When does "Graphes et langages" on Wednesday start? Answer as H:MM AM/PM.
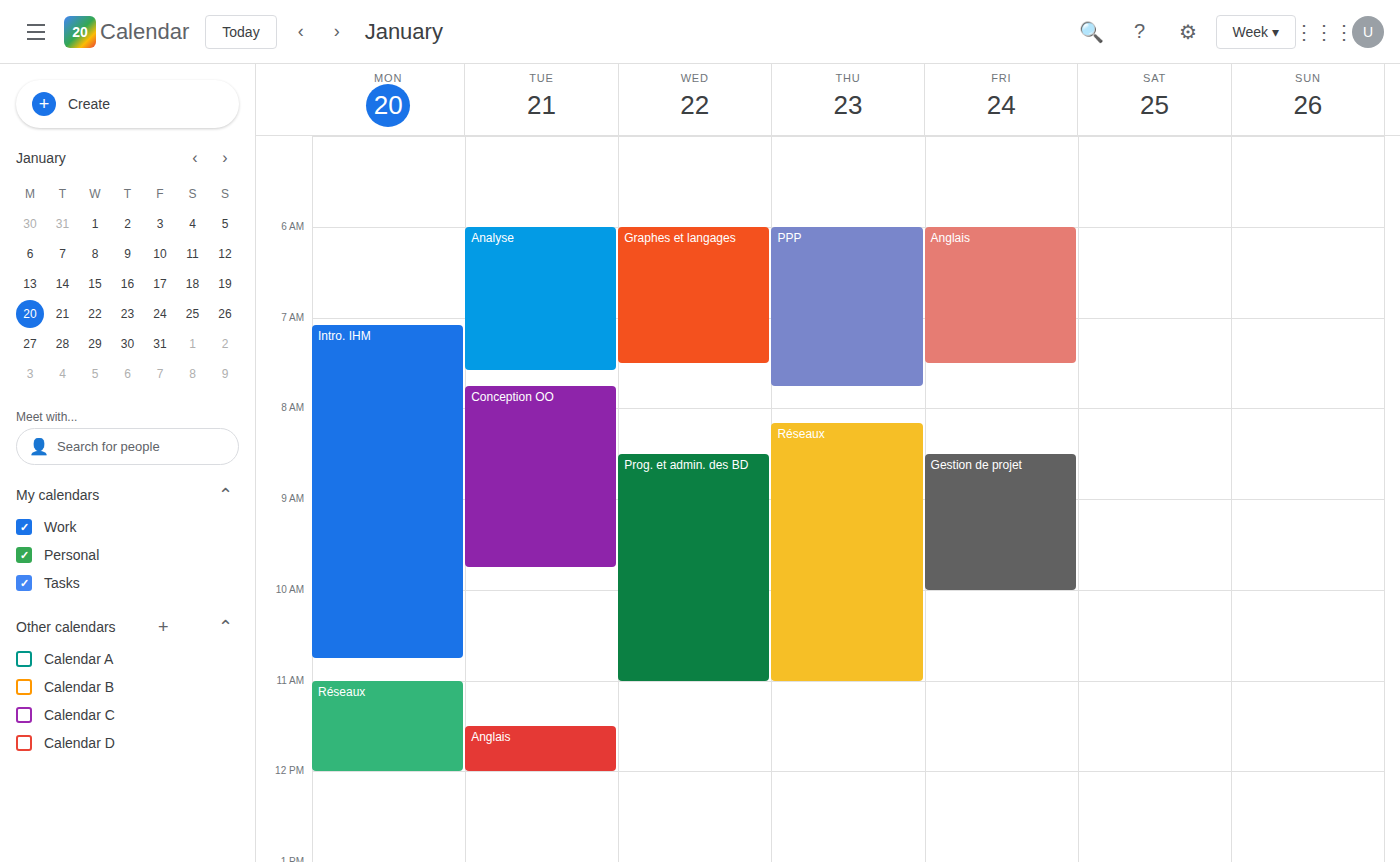
6:00 AM